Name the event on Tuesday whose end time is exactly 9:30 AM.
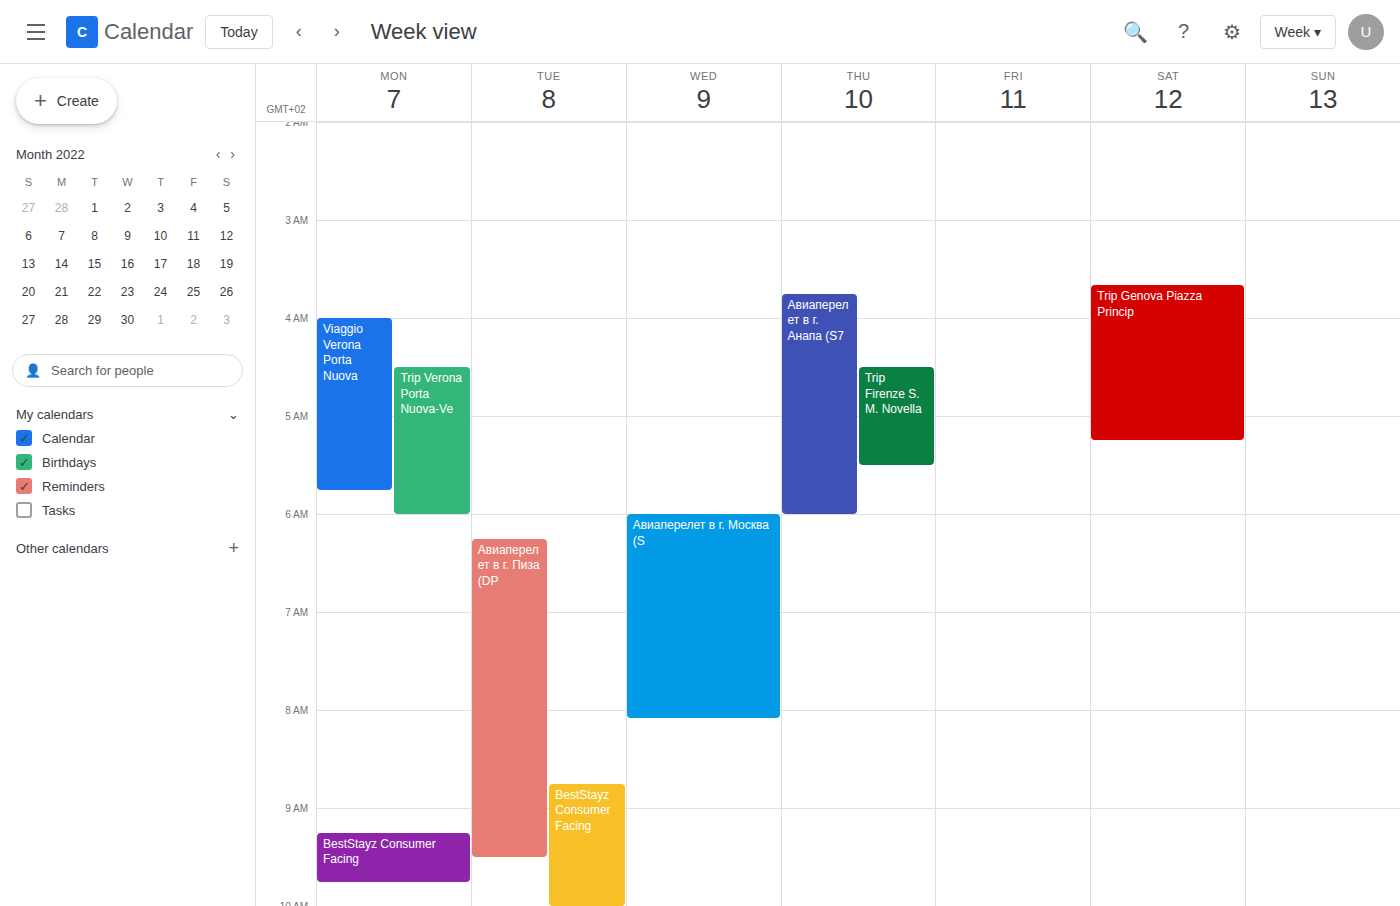
"Авиаперелет в г. Пиза (DP"